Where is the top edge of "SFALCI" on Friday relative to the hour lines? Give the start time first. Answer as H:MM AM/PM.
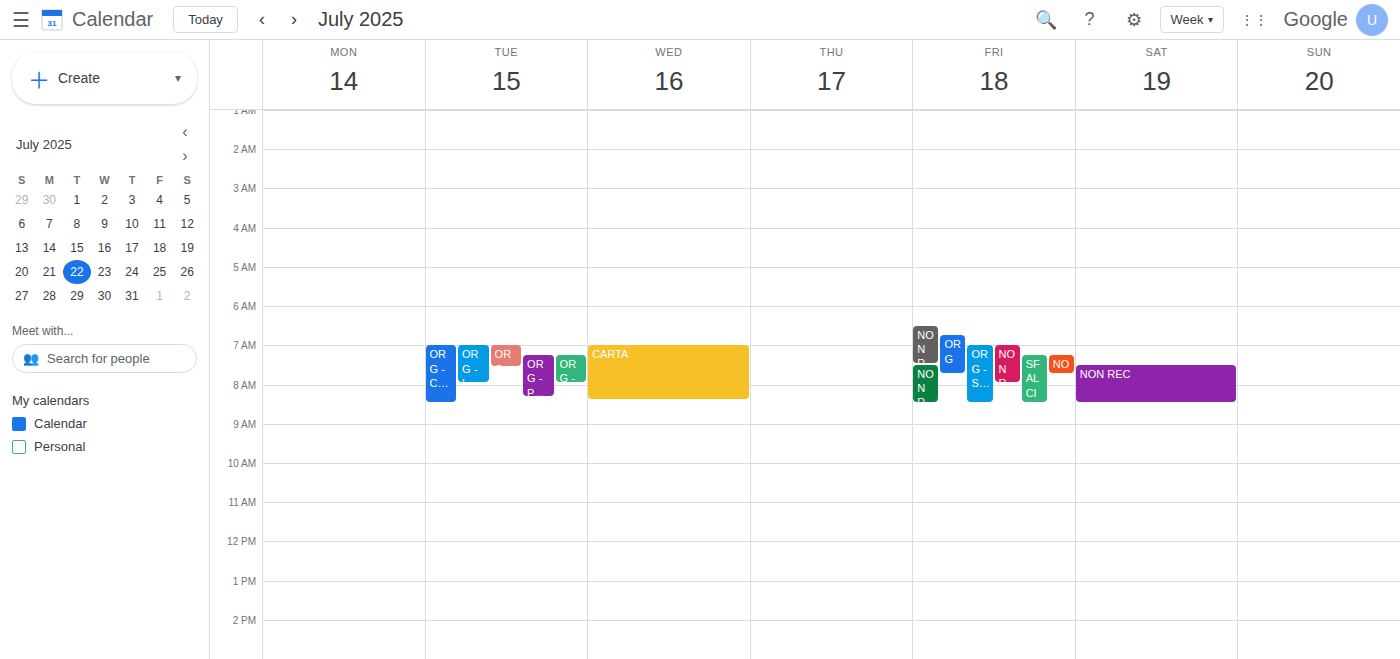
7:15 AM -- neither: a quarter of the way from the 7 AM line to the 8 AM line.